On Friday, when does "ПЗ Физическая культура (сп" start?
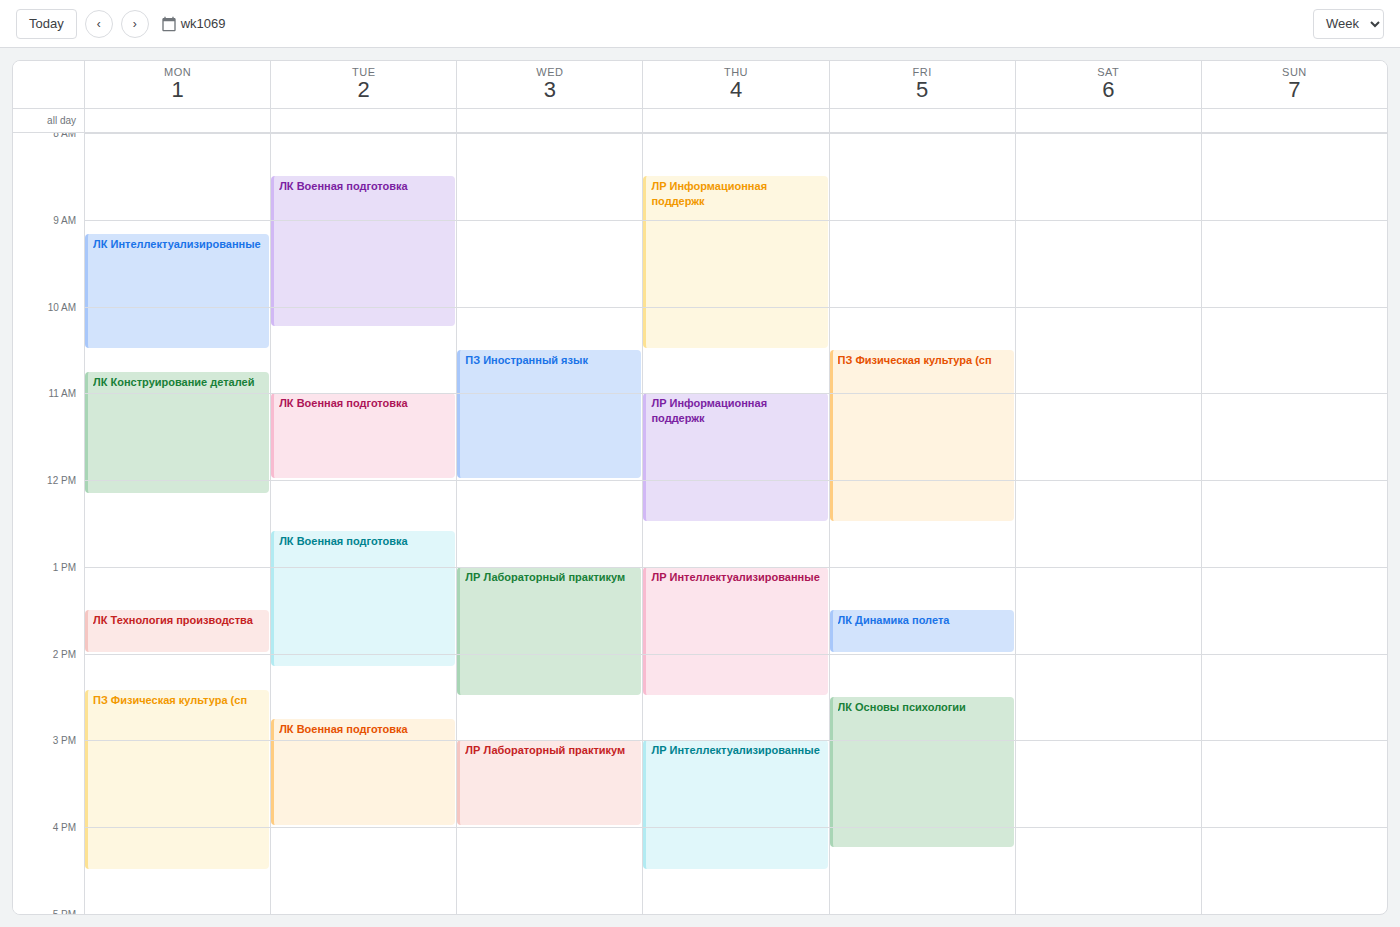
10:30 AM